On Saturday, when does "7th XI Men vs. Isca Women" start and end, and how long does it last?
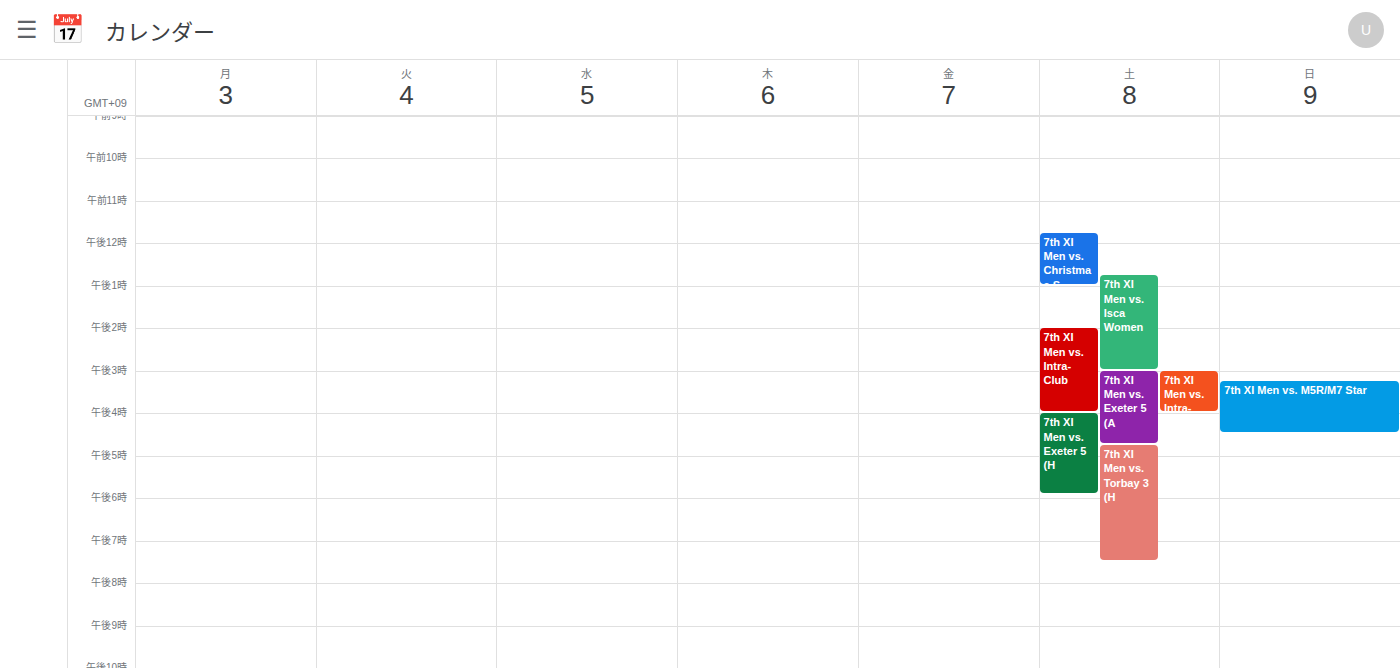
12:45 PM to 3:00 PM, 2 hours 15 minutes